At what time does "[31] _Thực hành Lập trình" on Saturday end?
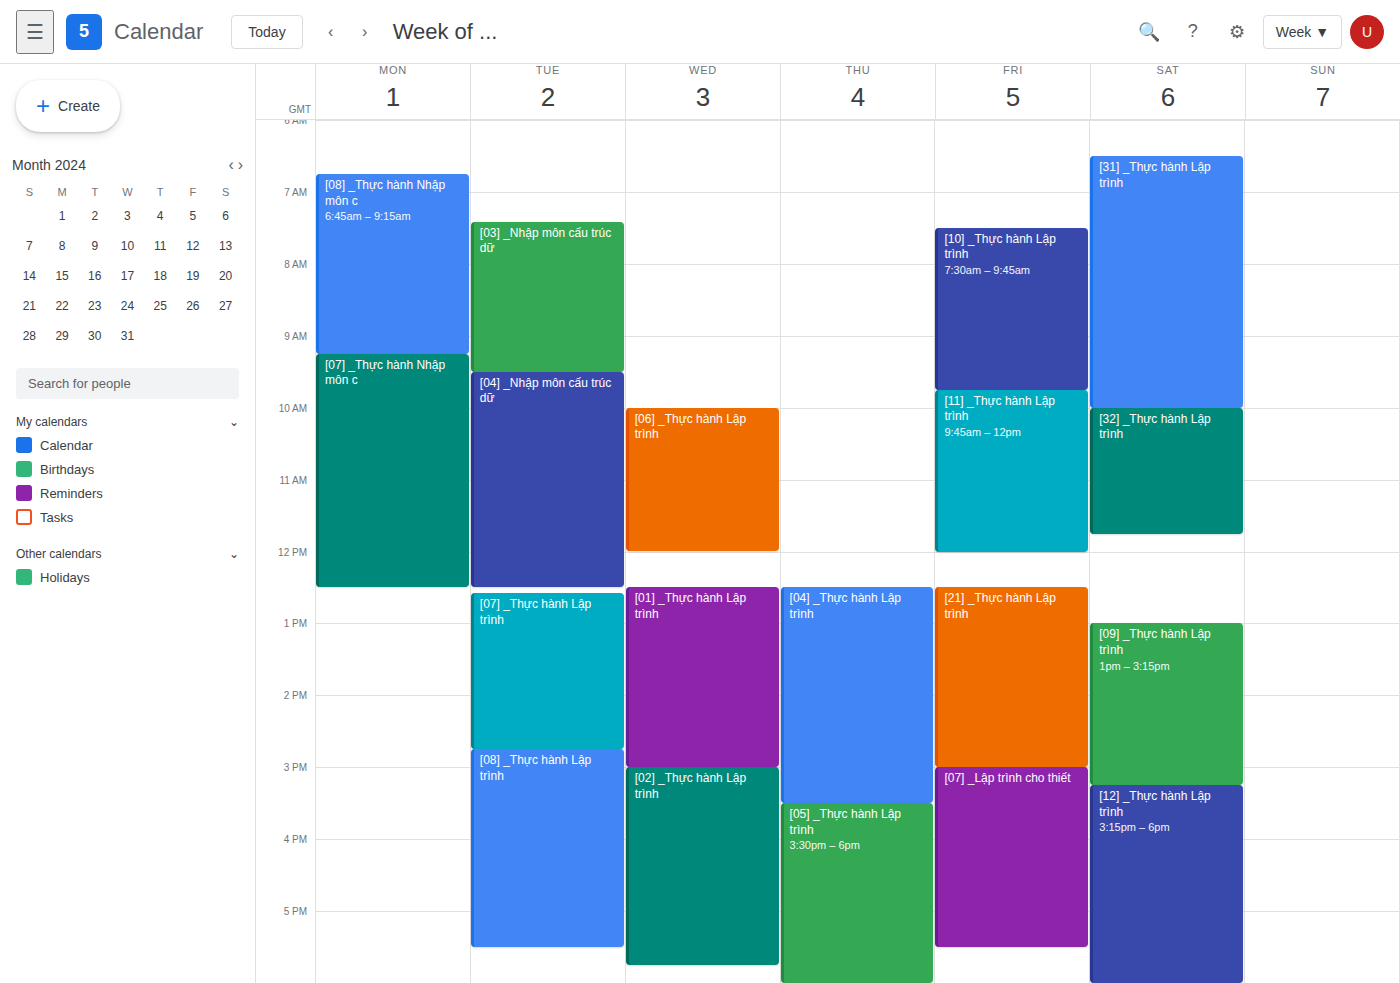
10:00 AM